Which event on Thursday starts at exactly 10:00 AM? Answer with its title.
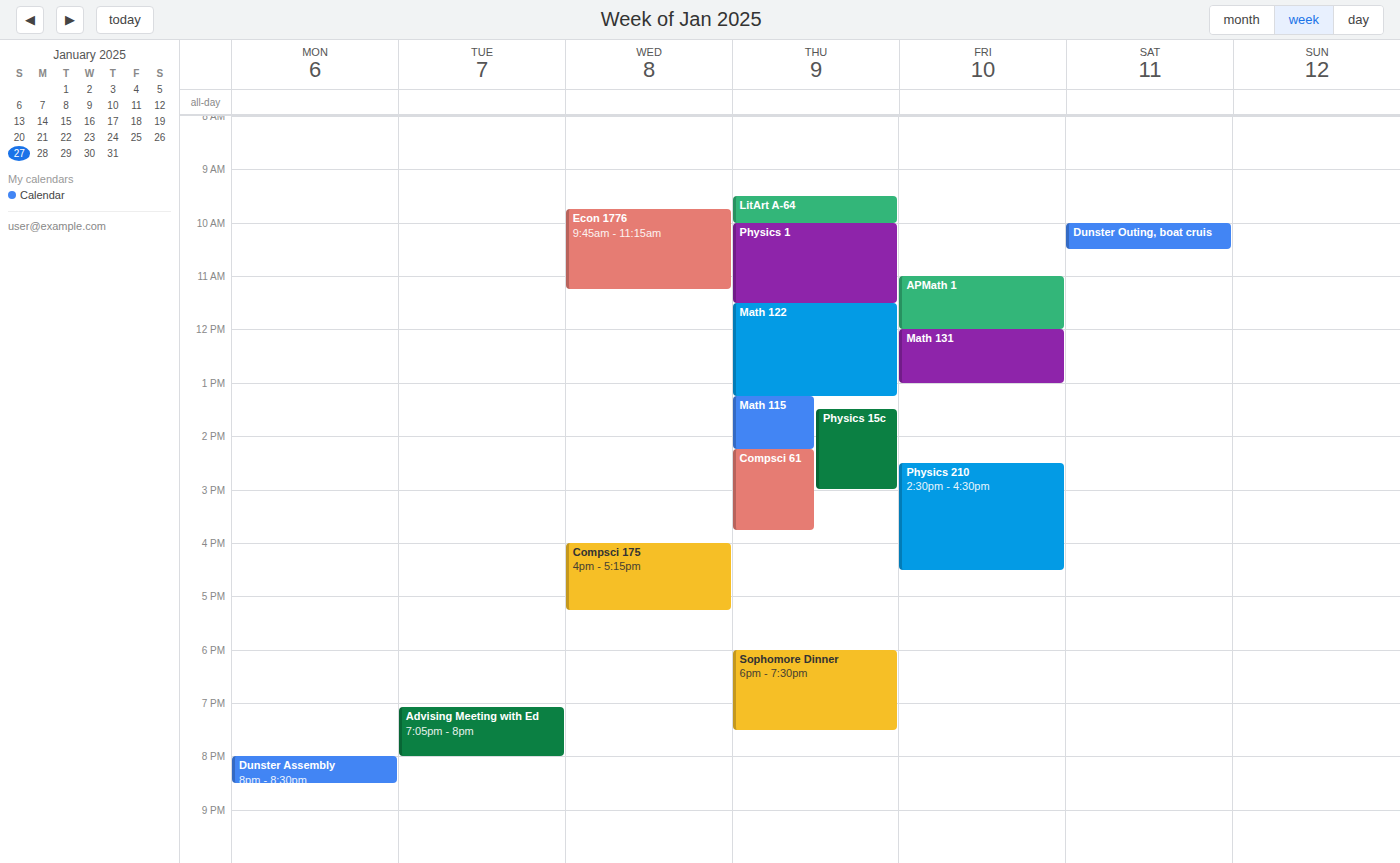
"Physics 1"